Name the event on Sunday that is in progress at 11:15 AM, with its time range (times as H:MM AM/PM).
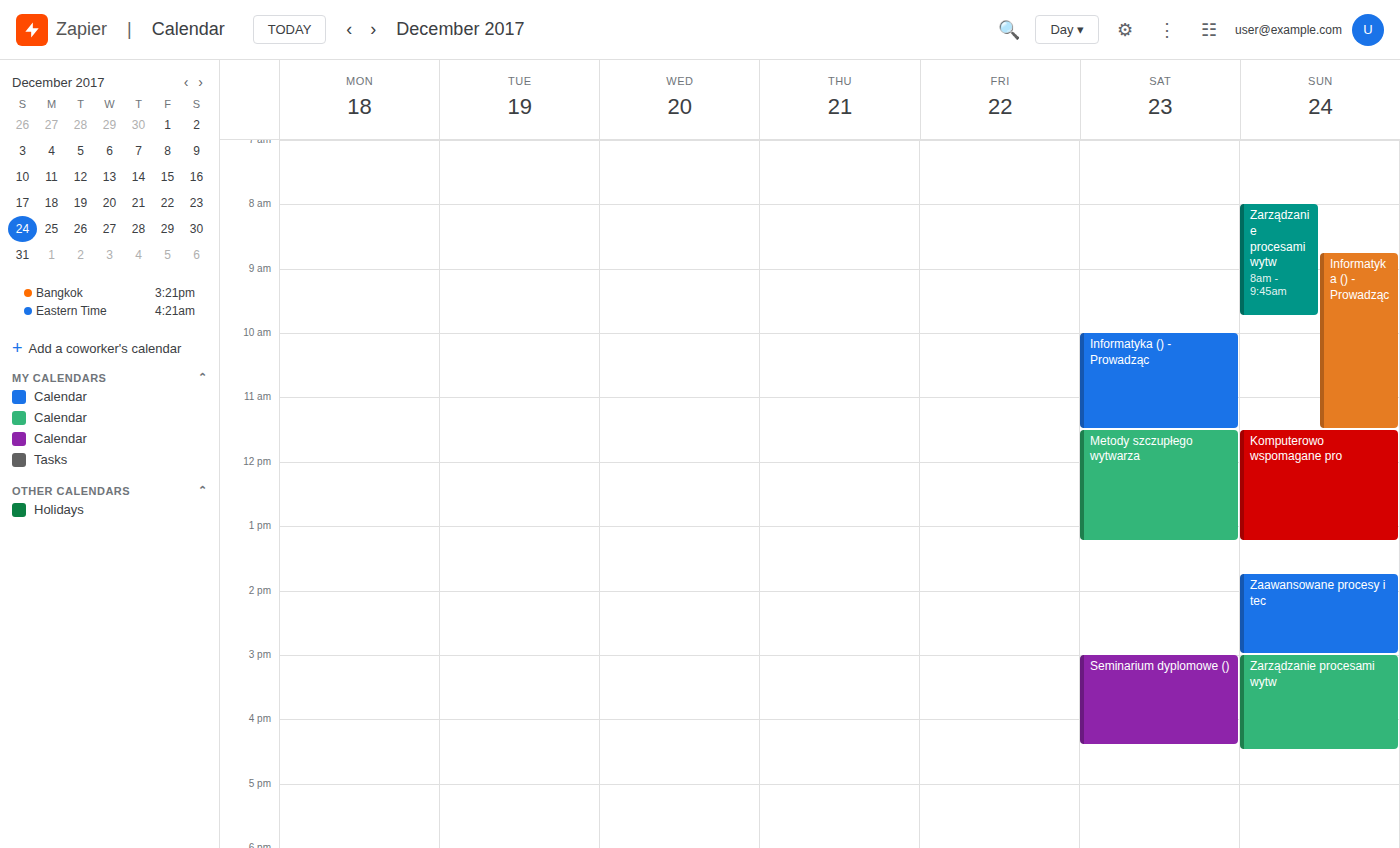
"Informatyka () - Prowadząc", 8:45 AM to 11:30 AM